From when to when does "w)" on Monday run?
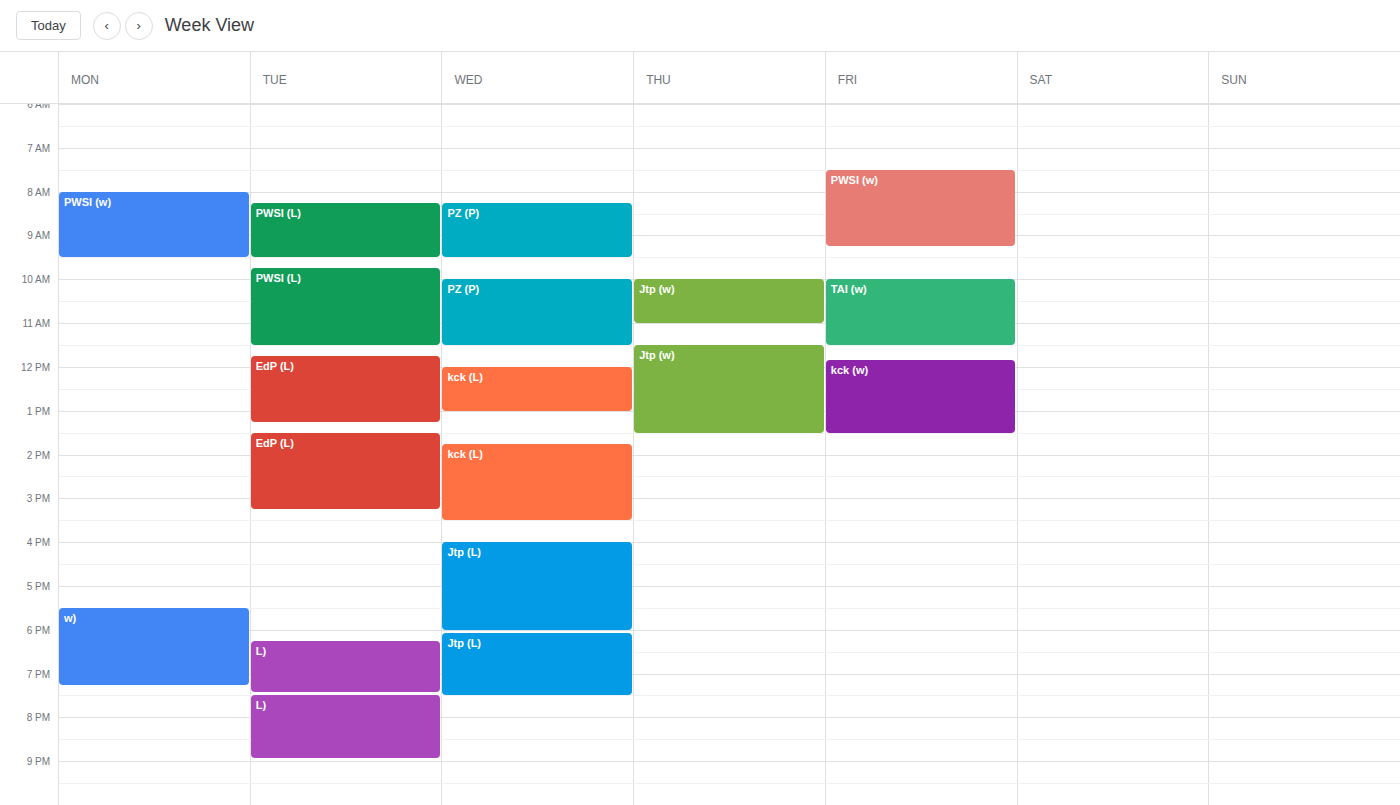
5:30 PM to 7:15 PM